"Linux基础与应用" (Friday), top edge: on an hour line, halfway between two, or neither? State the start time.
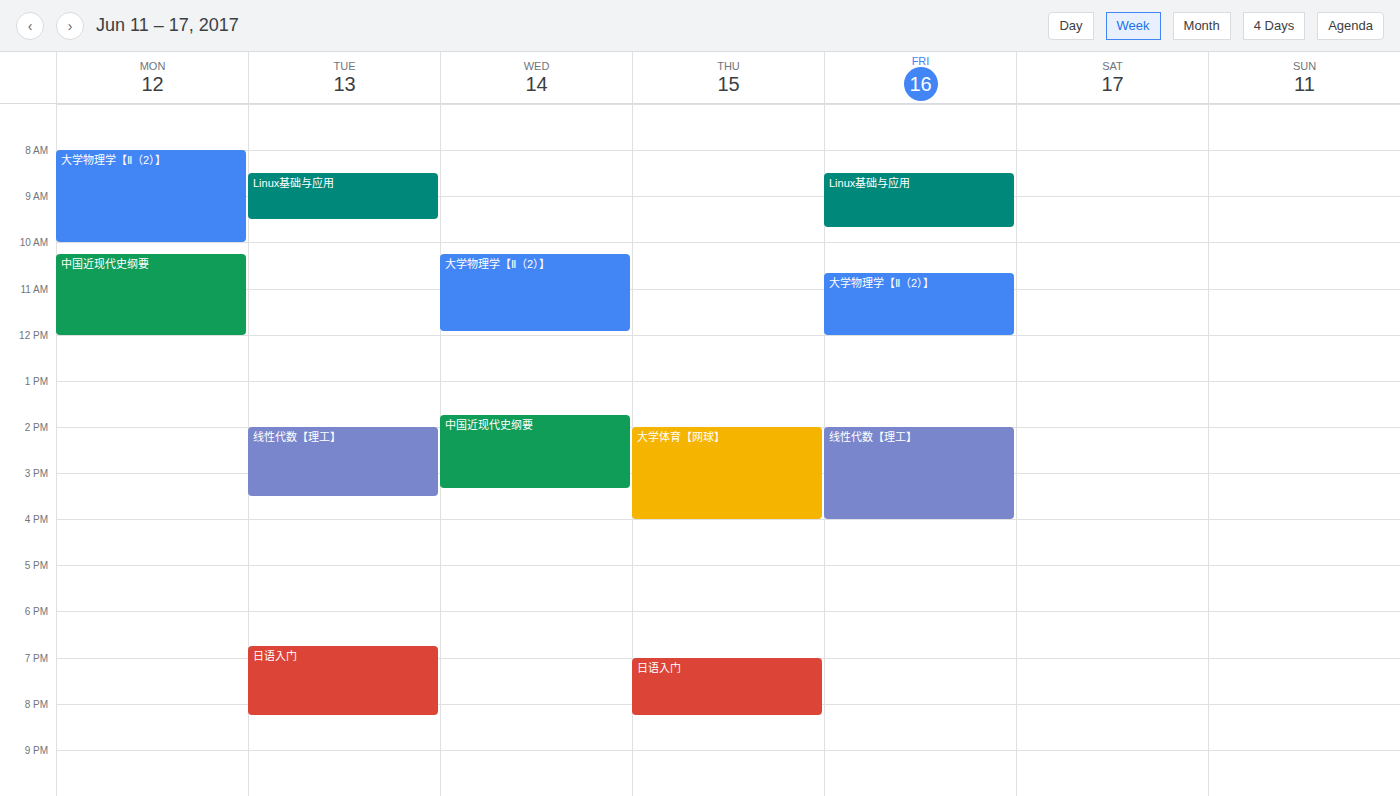
8:30 AM -- halfway between the 8 AM and 9 AM lines.